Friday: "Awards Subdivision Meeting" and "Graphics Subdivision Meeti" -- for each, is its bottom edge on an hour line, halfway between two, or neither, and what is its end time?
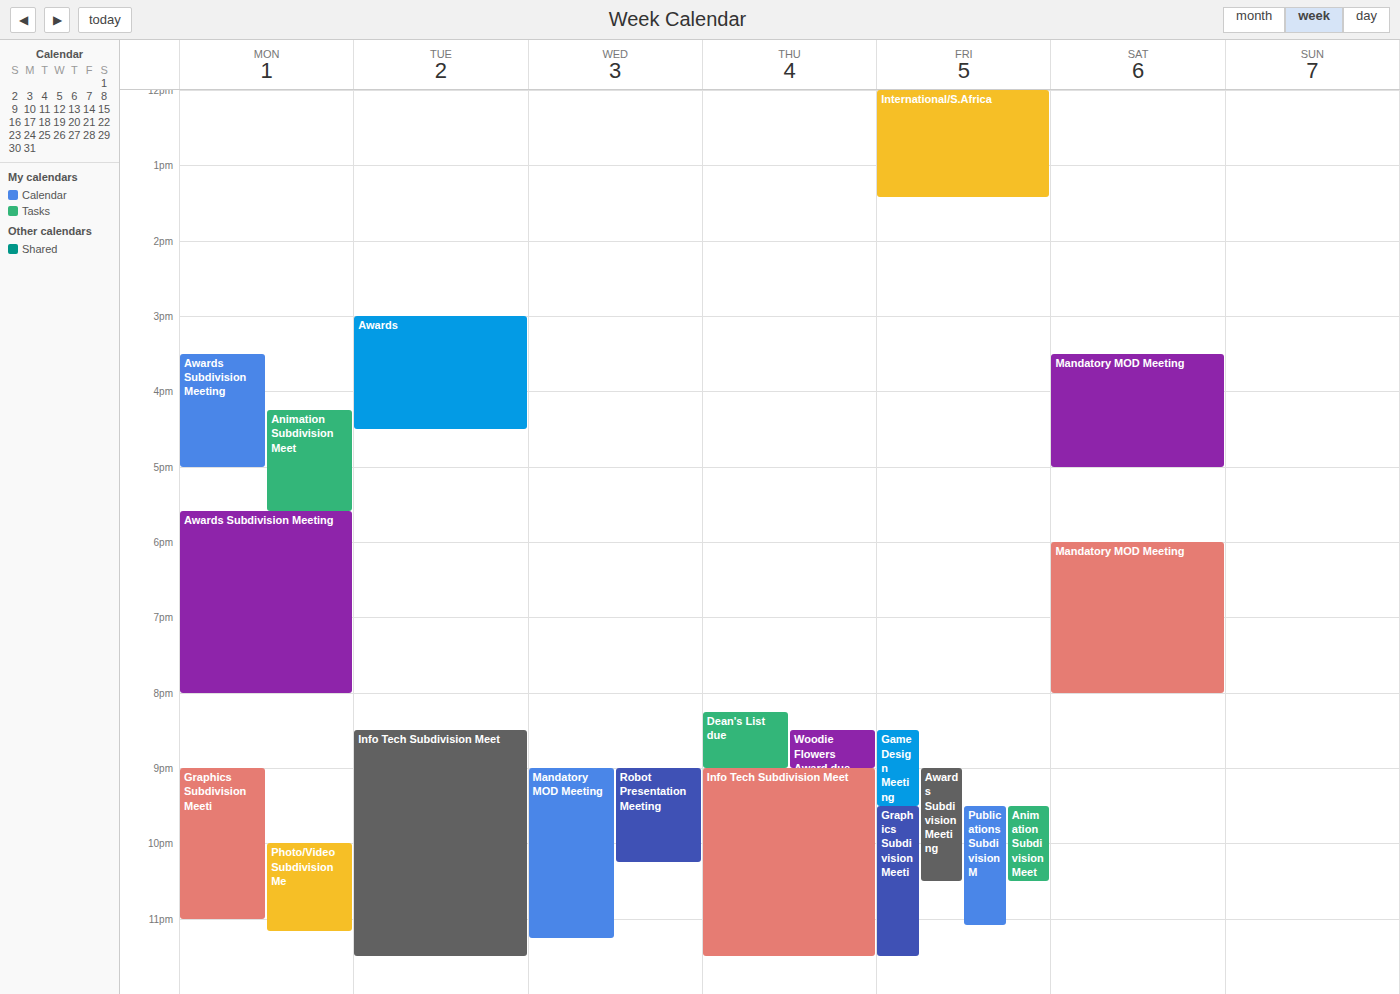
"Awards Subdivision Meeting": 10:30 PM, halfway between the 10 PM and 11 PM lines. "Graphics Subdivision Meeti": 11:30 PM, halfway between the 11 PM and 12 AM lines.